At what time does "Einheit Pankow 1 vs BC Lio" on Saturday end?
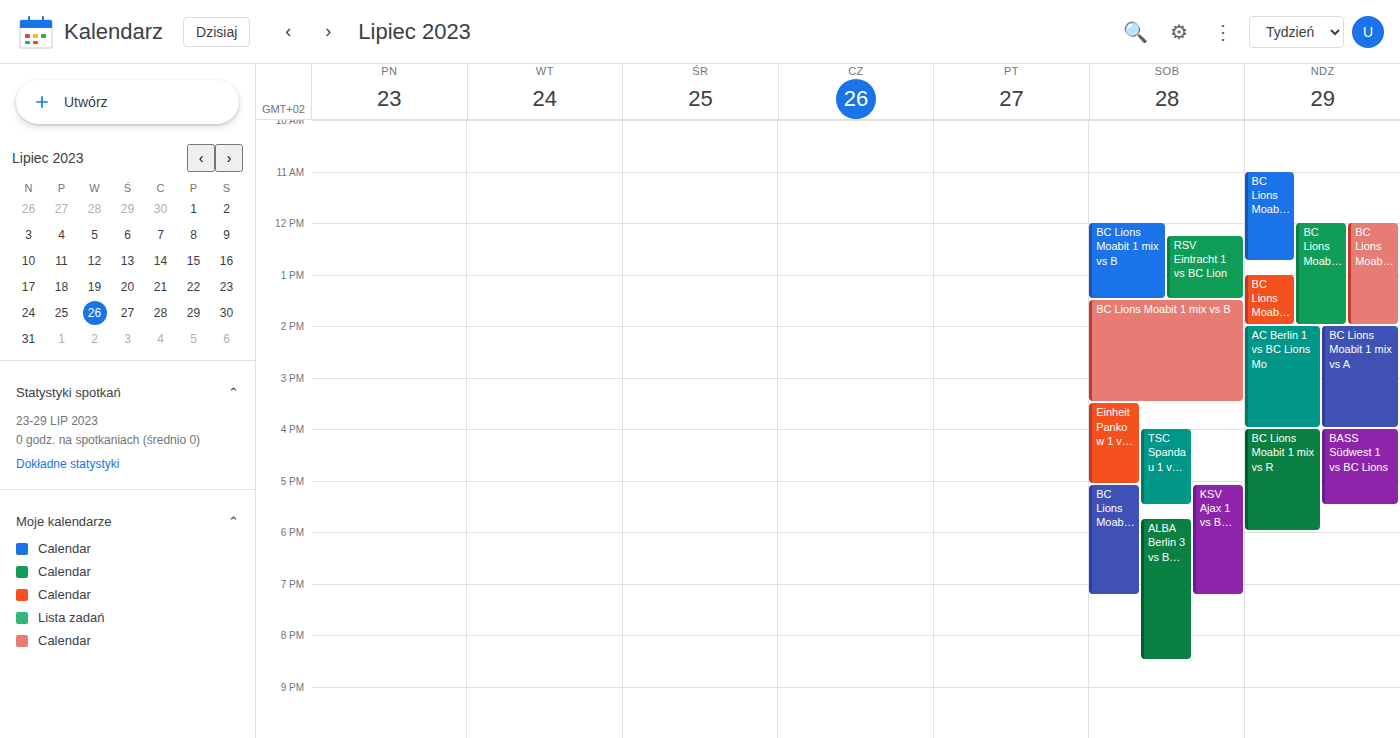
5:05 PM